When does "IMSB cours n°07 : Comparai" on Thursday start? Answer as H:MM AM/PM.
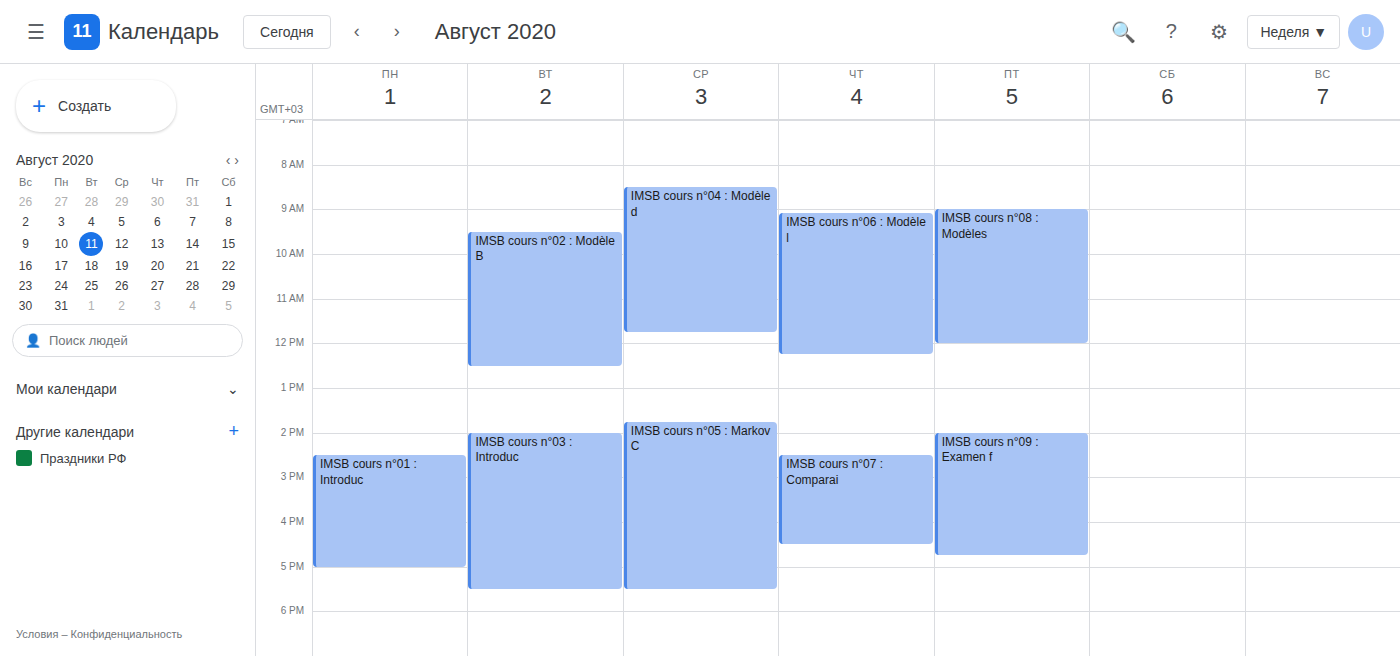
2:30 PM